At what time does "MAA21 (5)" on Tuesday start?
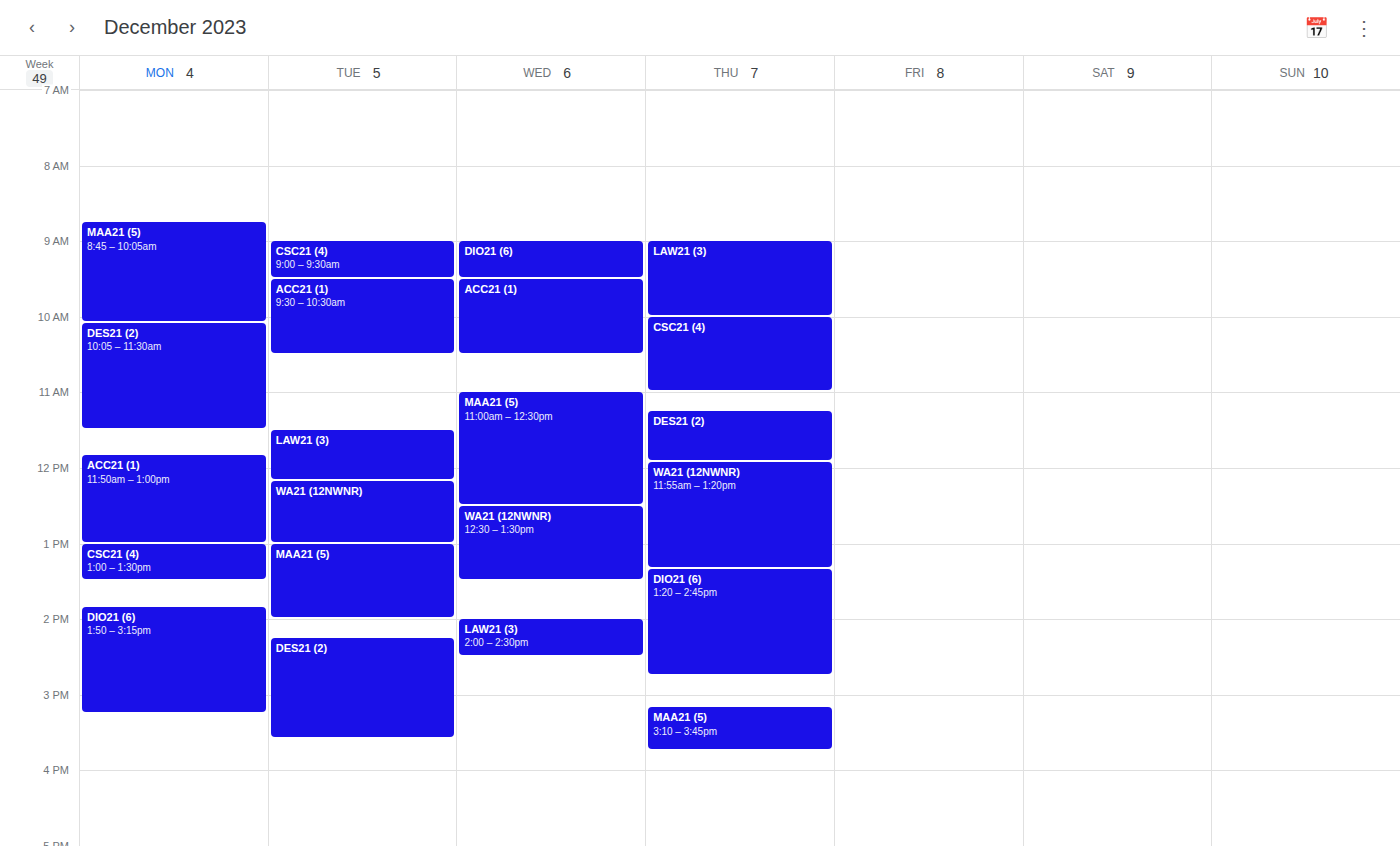
1:00 PM